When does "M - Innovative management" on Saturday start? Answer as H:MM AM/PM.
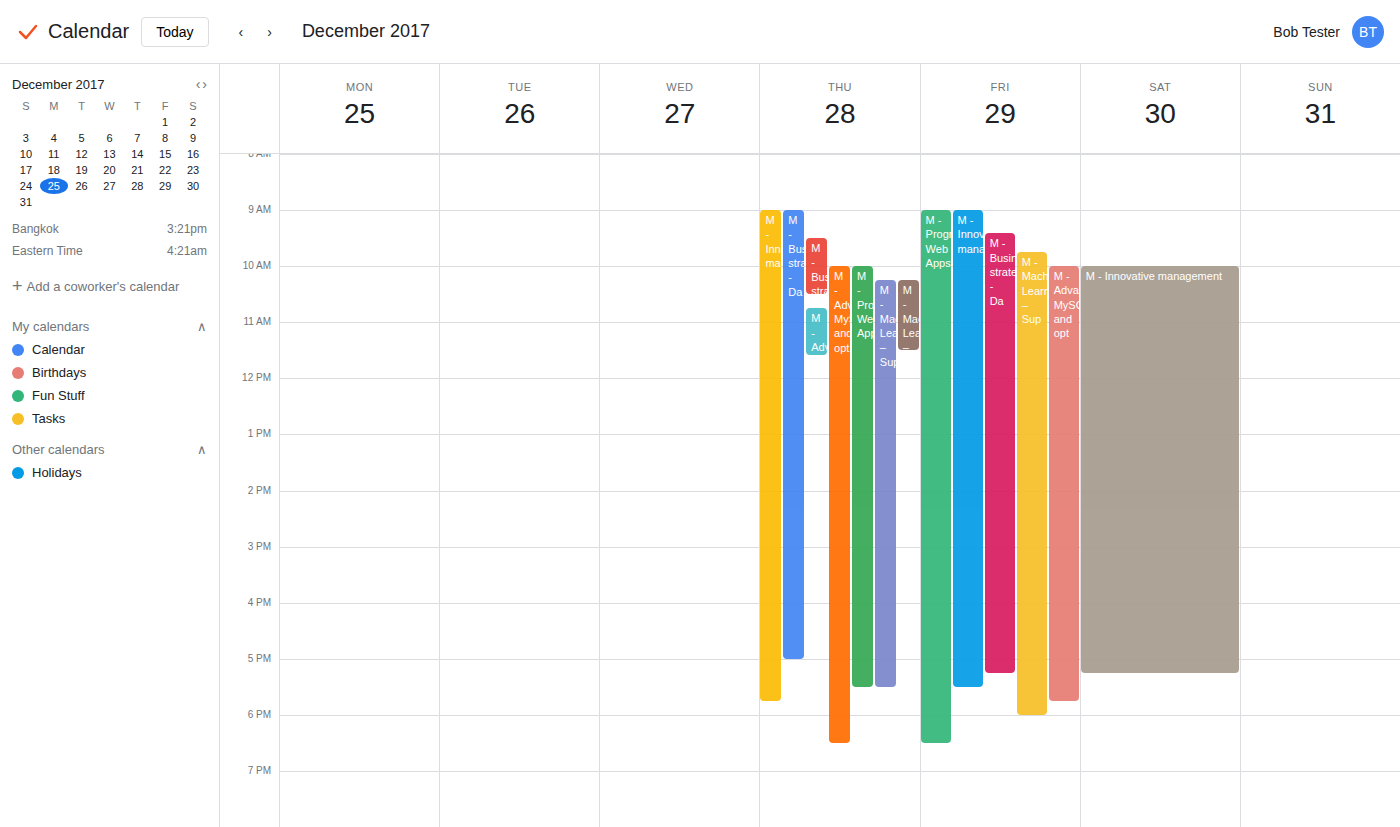
10:00 AM